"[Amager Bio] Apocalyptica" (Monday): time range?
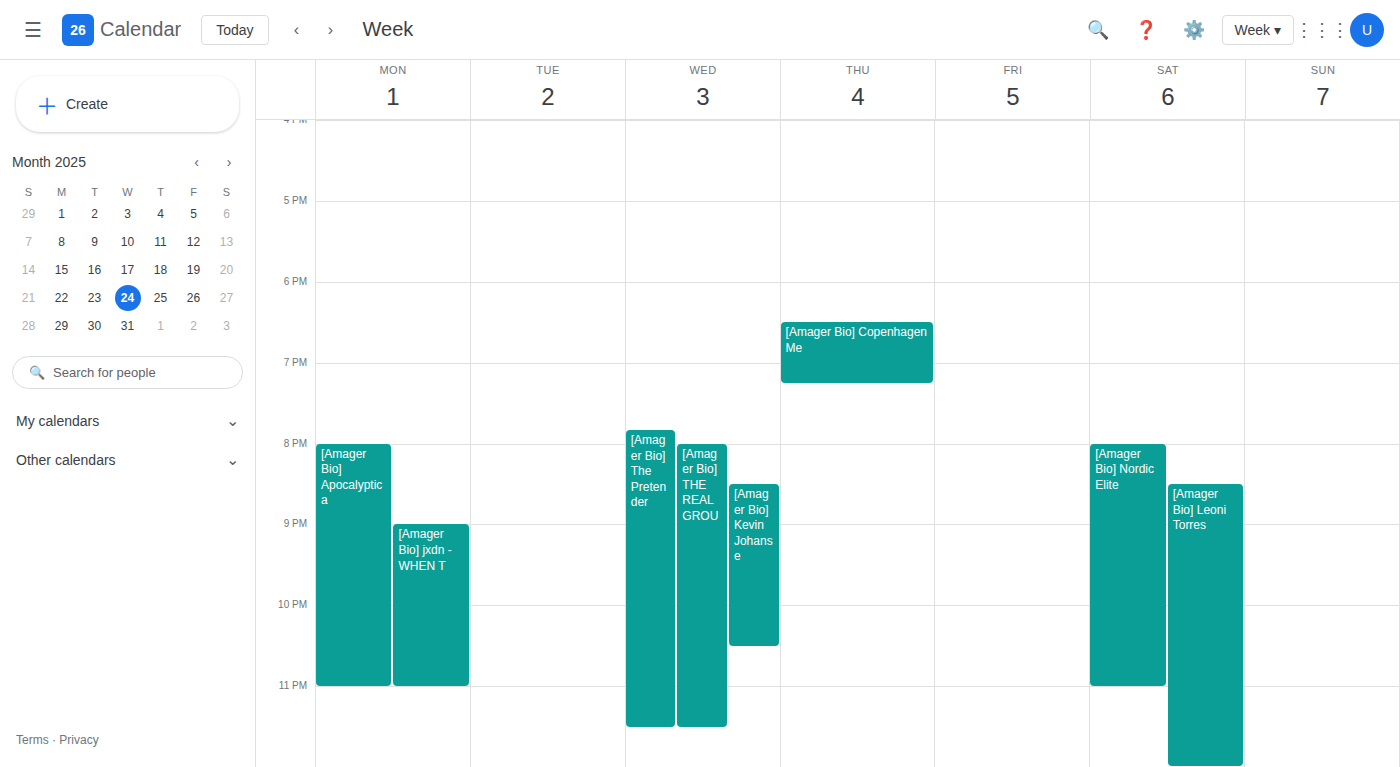
8:00 PM to 11:00 PM